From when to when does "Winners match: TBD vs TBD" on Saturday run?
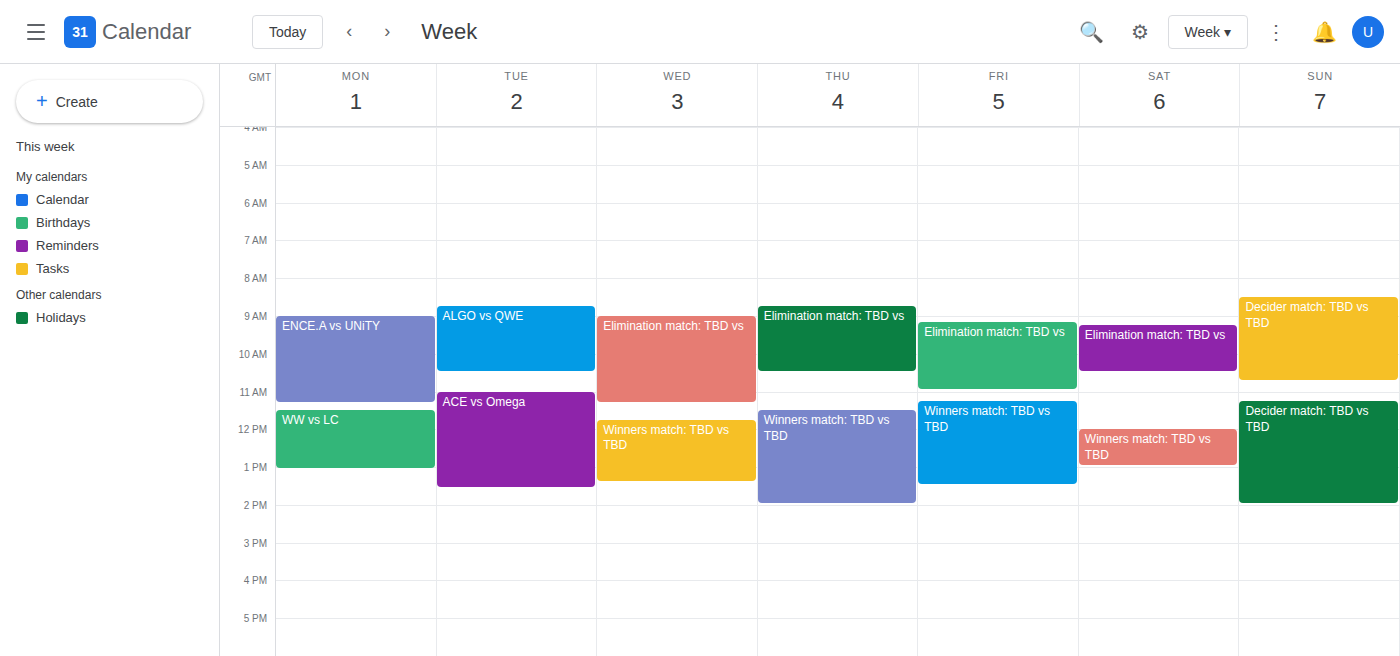
12:00 PM to 1:00 PM